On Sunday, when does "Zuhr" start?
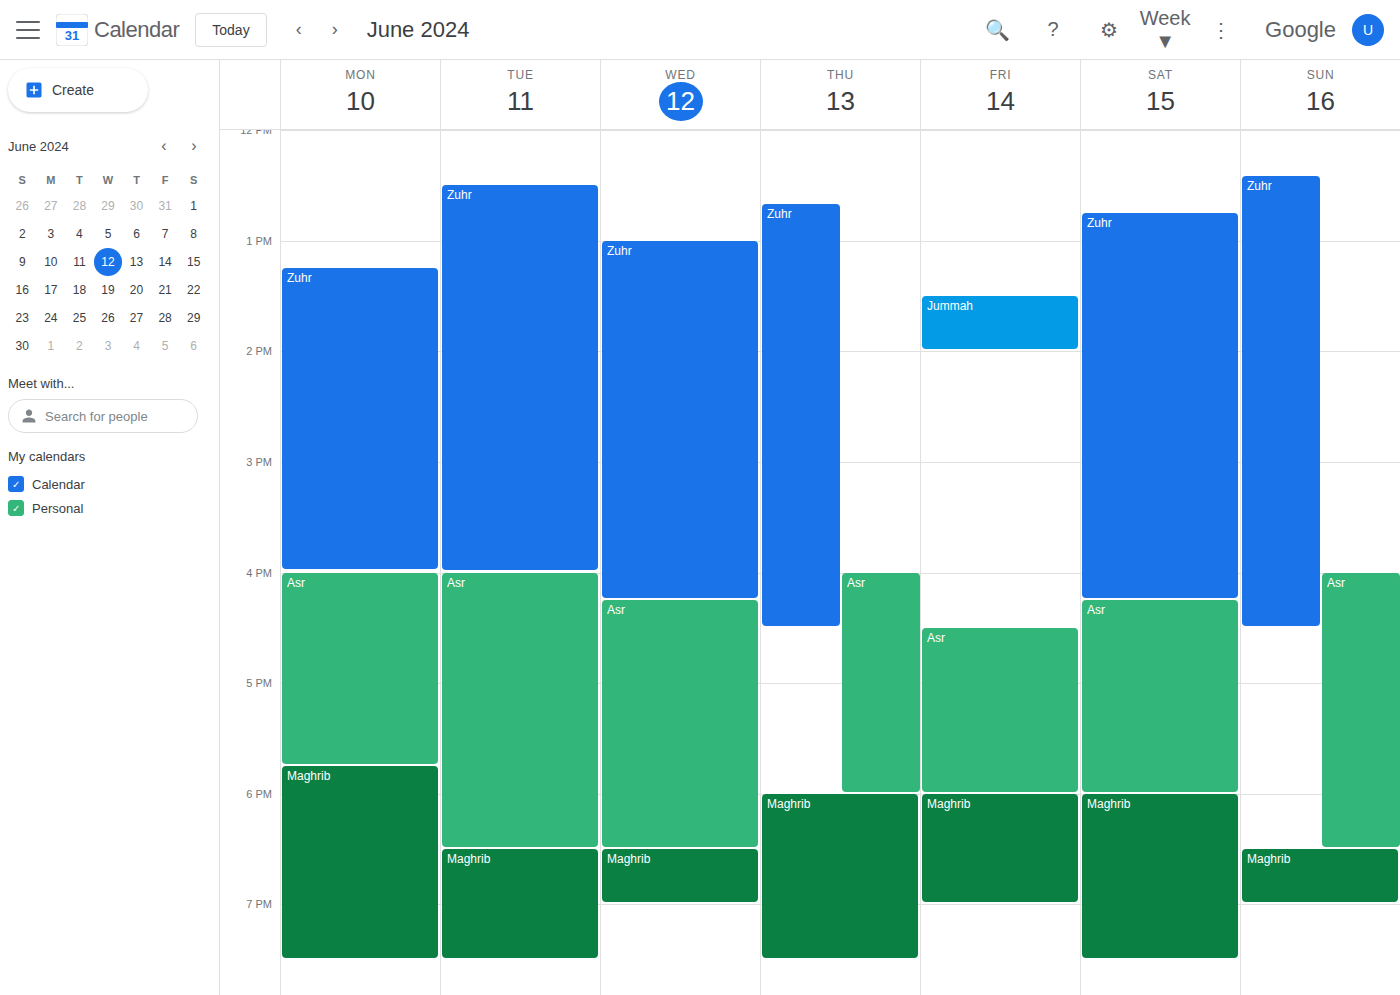
12:25 PM